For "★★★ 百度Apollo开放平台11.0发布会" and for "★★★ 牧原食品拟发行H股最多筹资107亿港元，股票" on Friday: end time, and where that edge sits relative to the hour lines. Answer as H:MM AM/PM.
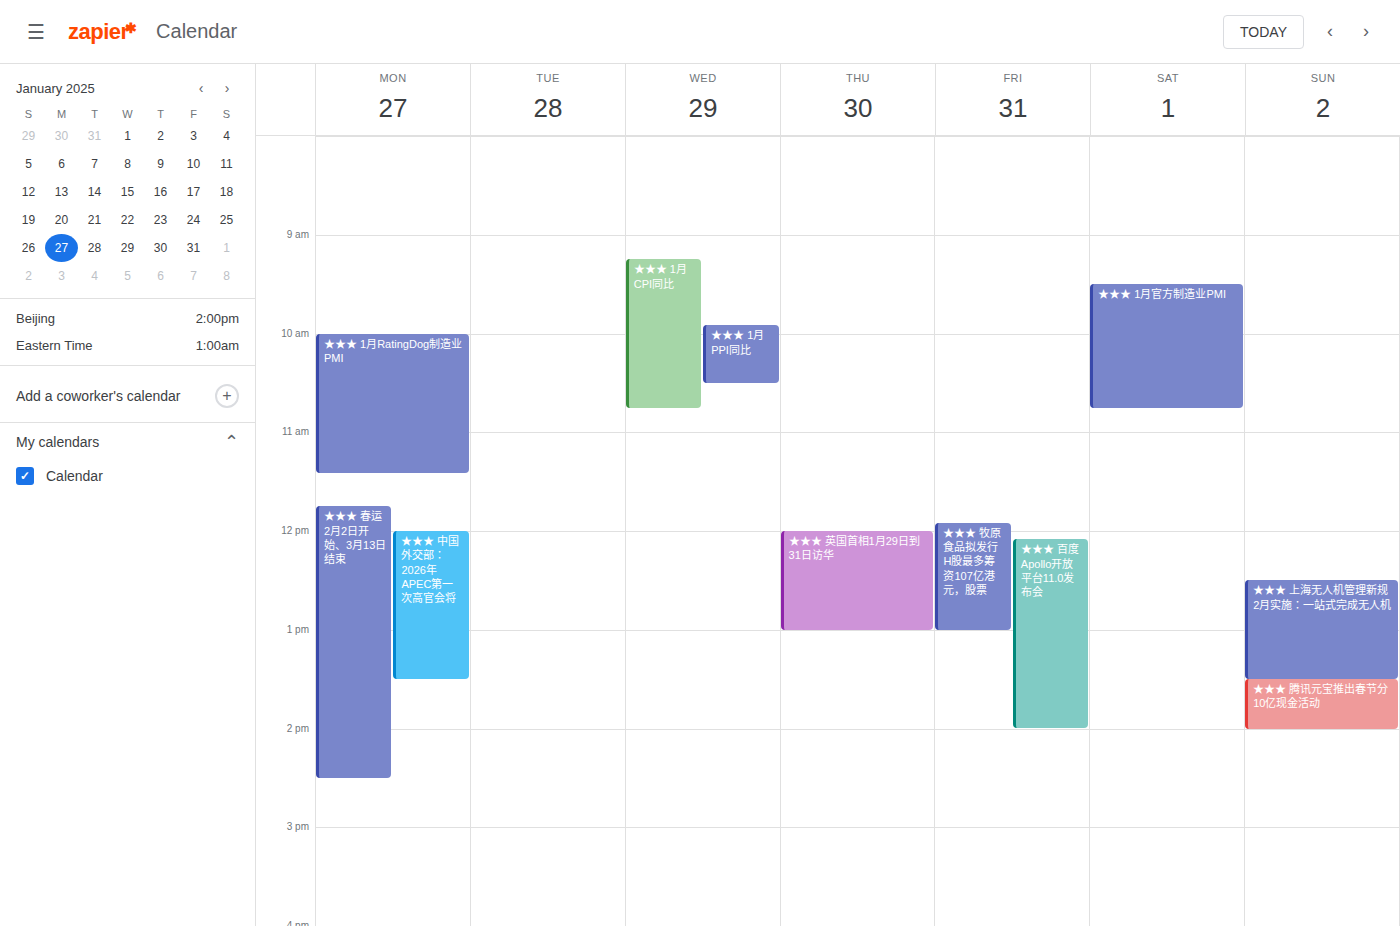
"★★★ 百度Apollo开放平台11.0发布会": 2:00 PM, exactly on the 2 PM line. "★★★ 牧原食品拟发行H股最多筹资107亿港元，股票": 1:00 PM, exactly on the 1 PM line.